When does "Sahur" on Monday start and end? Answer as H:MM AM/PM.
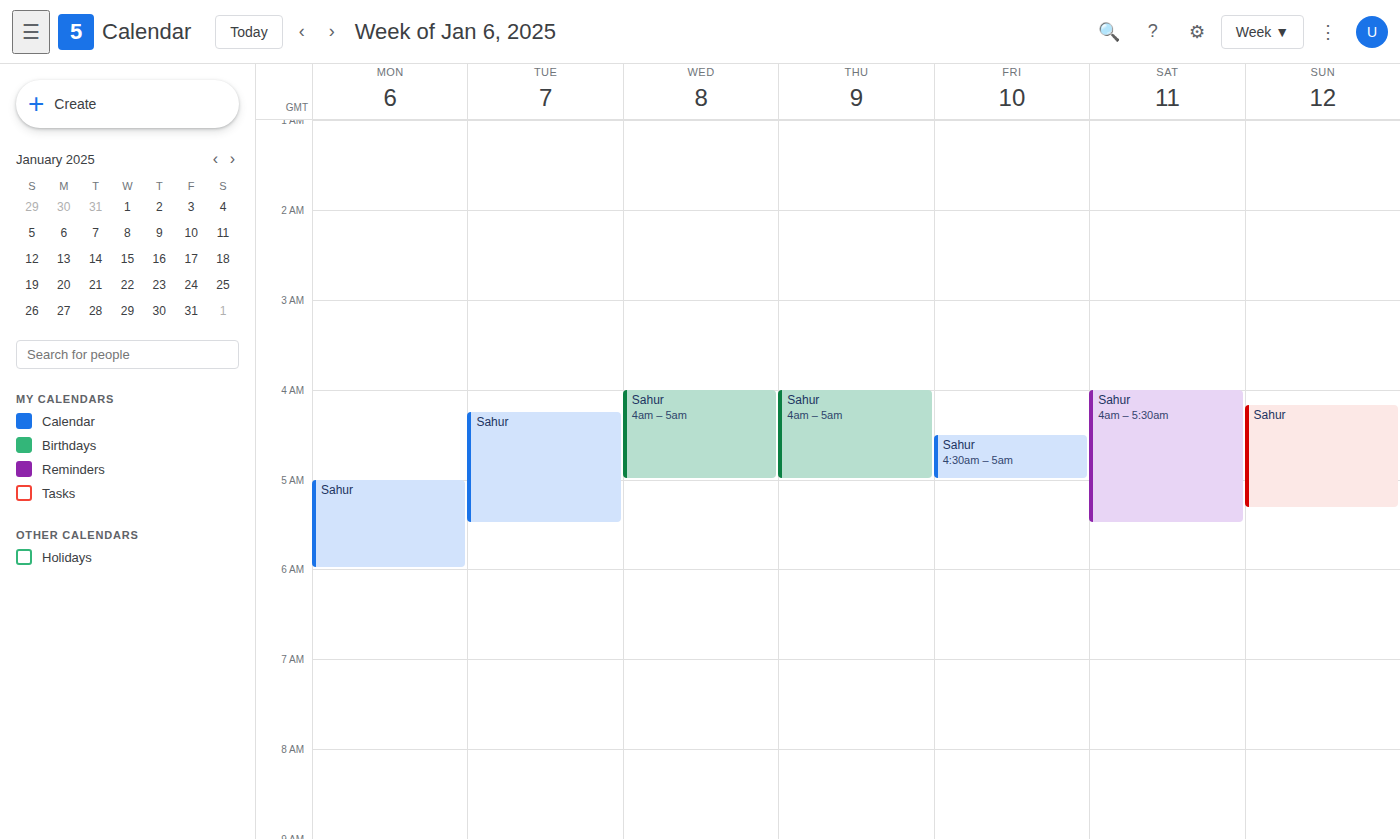
5:00 AM to 6:00 AM